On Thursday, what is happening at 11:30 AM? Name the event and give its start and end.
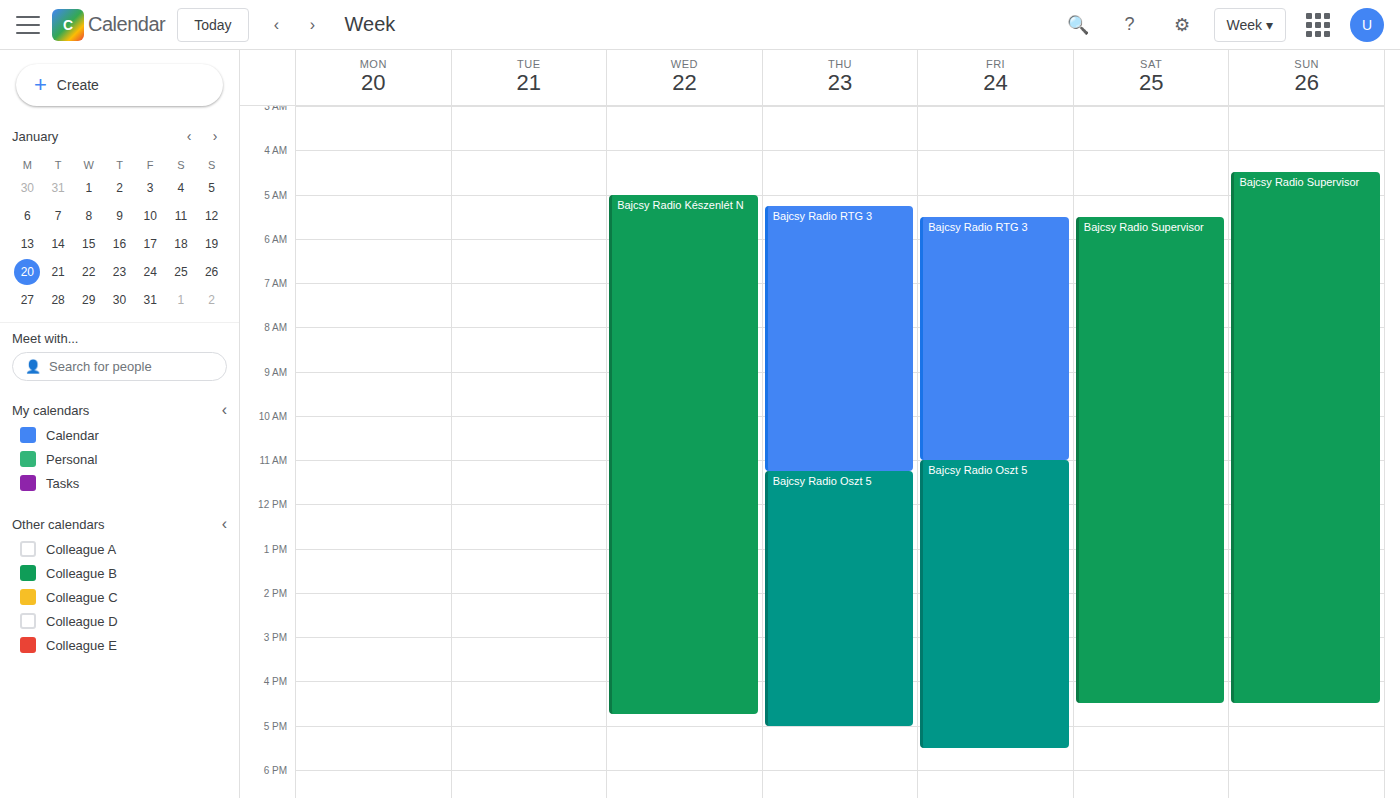
"Bajcsy Radio Oszt 5", 11:15 AM to 5:00 PM